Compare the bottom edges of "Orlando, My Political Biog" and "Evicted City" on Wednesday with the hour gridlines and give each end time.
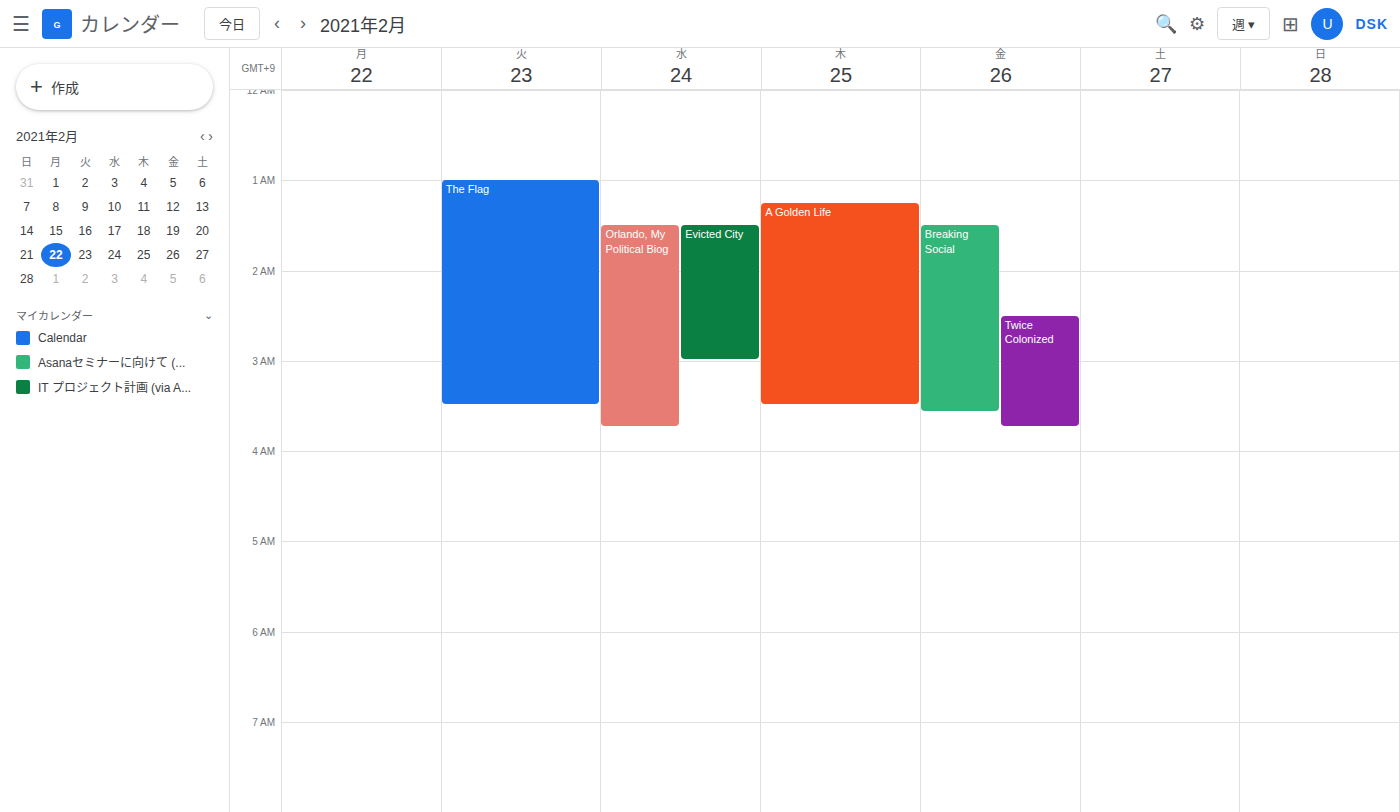
"Orlando, My Political Biog": 3:45 AM, neither: three quarters of the way from the 3 AM line to the 4 AM line. "Evicted City": 3:00 AM, exactly on the 3 AM line.